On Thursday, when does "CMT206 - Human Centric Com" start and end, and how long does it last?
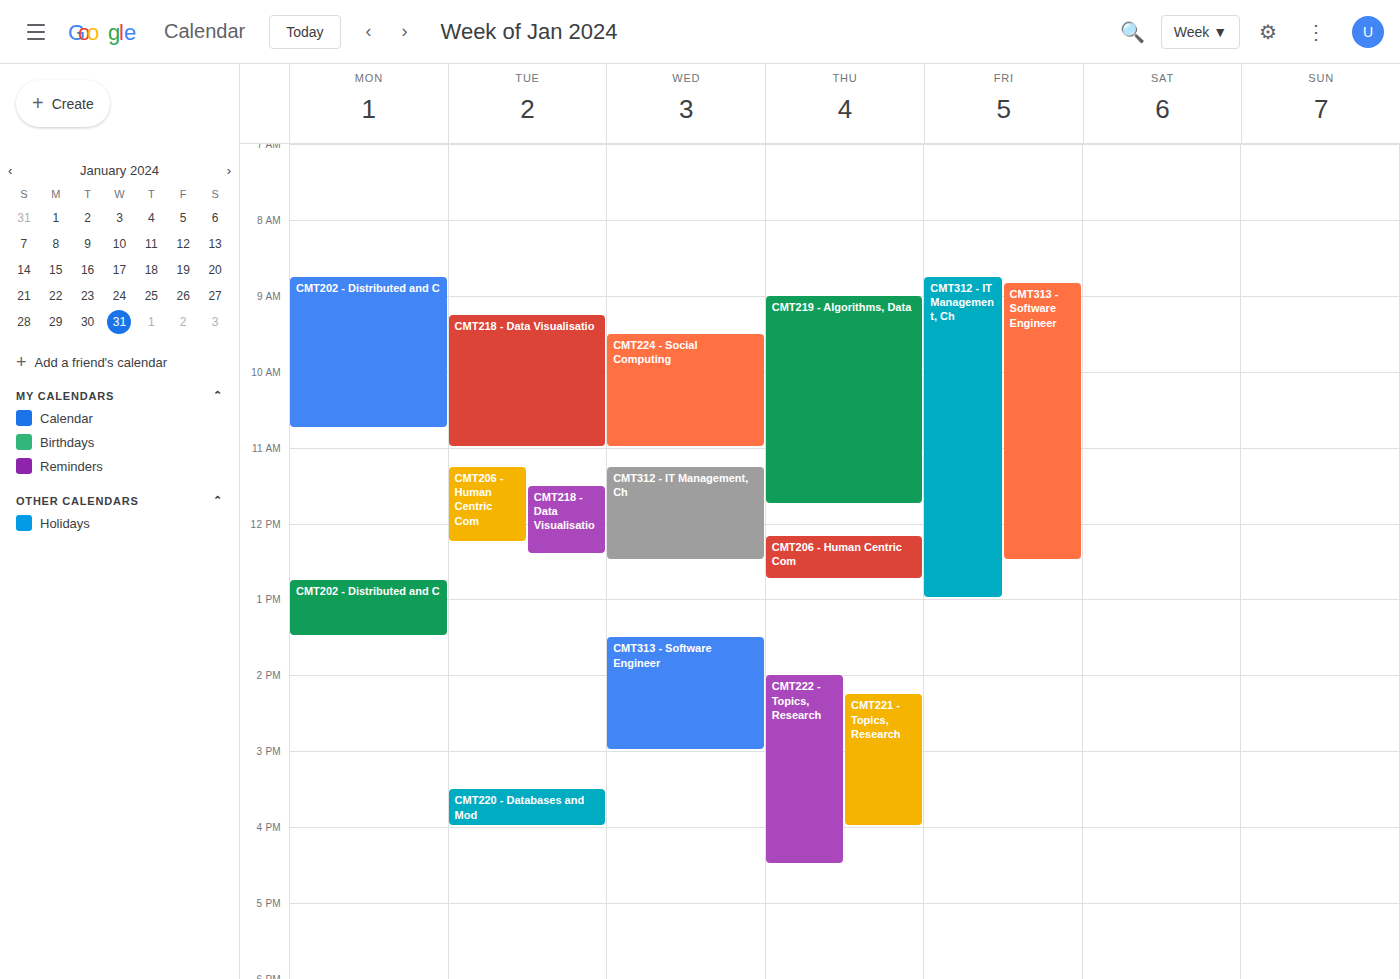
12:10 to 12:45, 35 minutes